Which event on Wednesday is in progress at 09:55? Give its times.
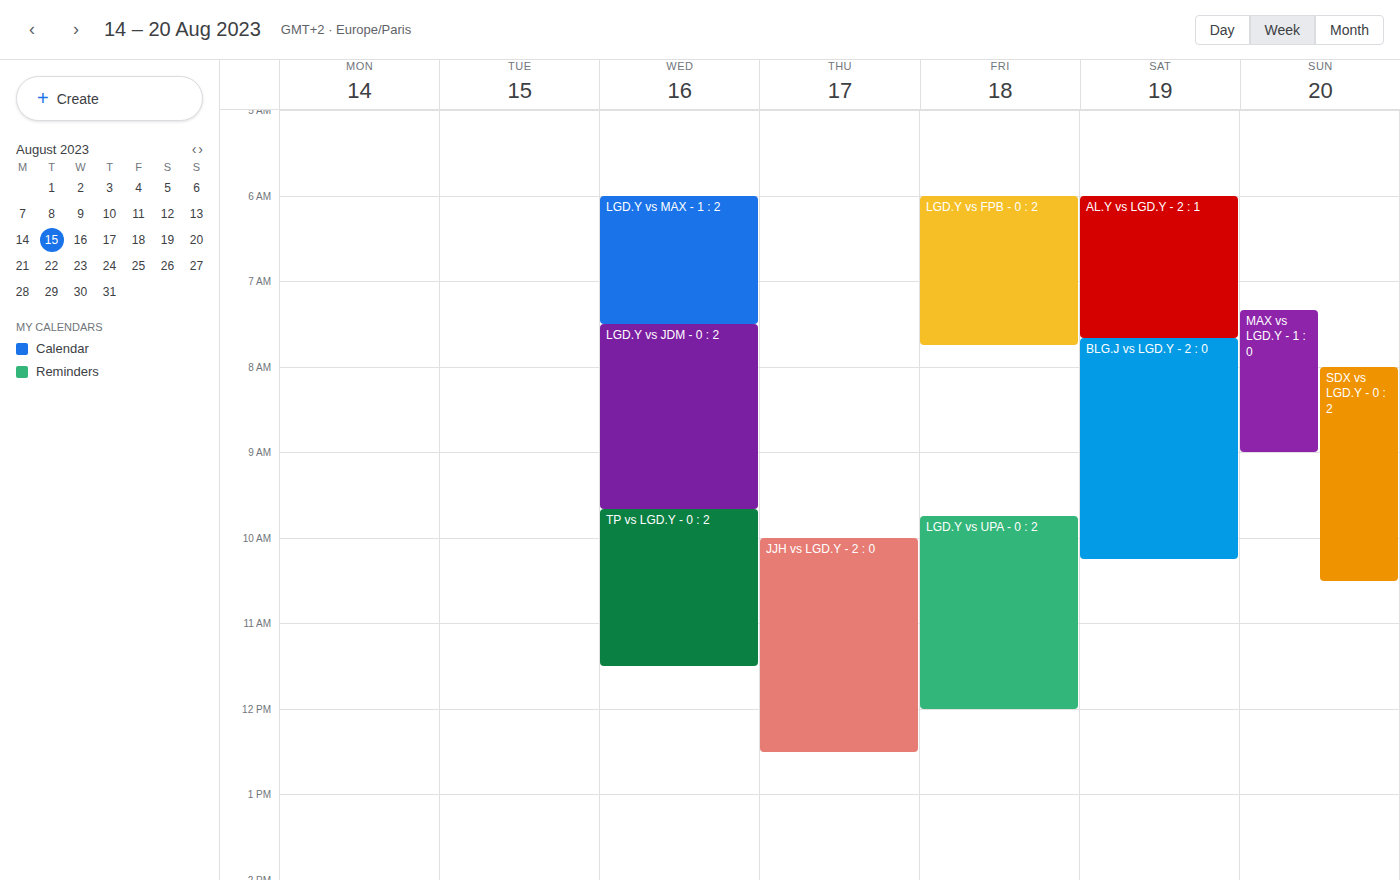
"TP vs LGD.Y - 0 : 2", 09:40 to 11:30